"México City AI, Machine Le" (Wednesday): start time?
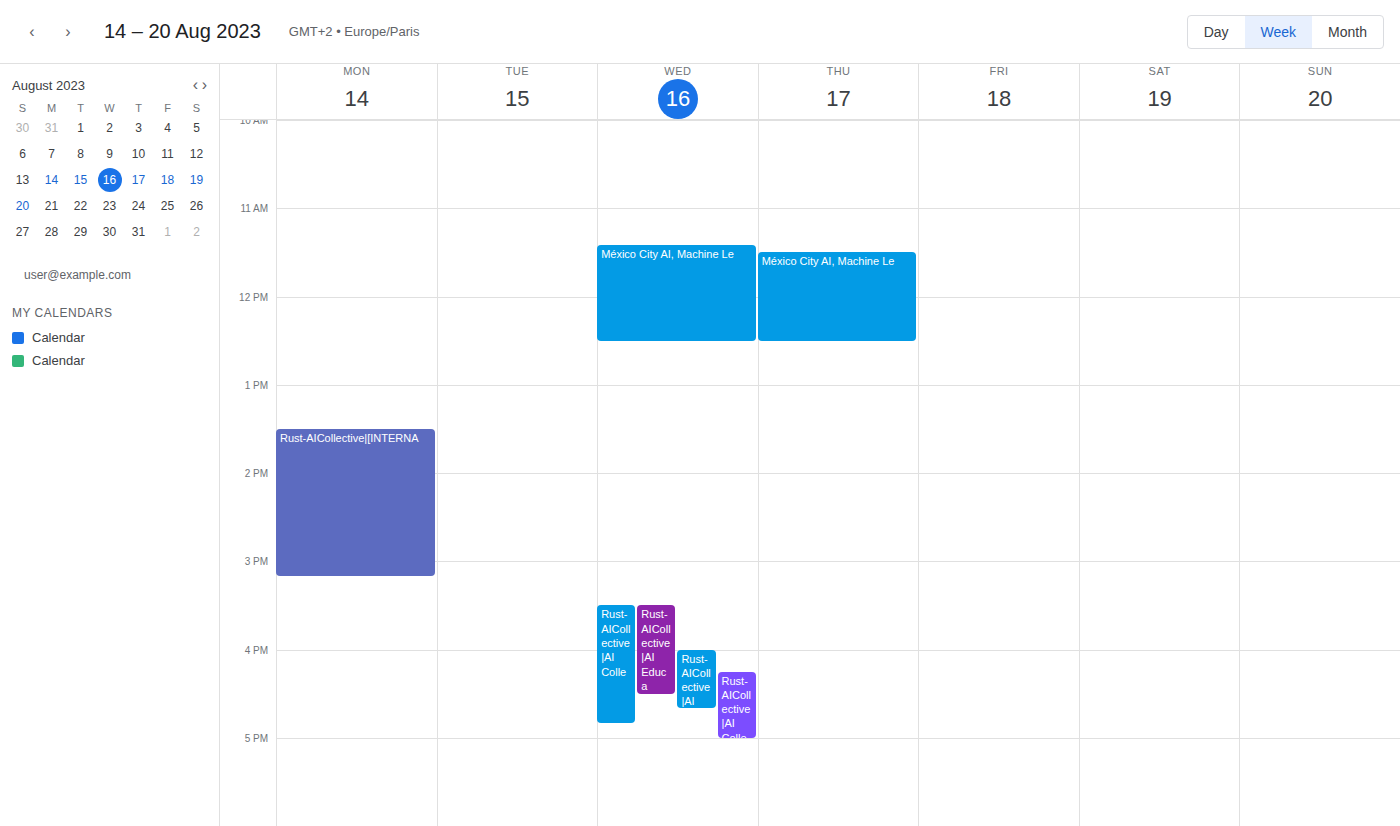
11:25 AM